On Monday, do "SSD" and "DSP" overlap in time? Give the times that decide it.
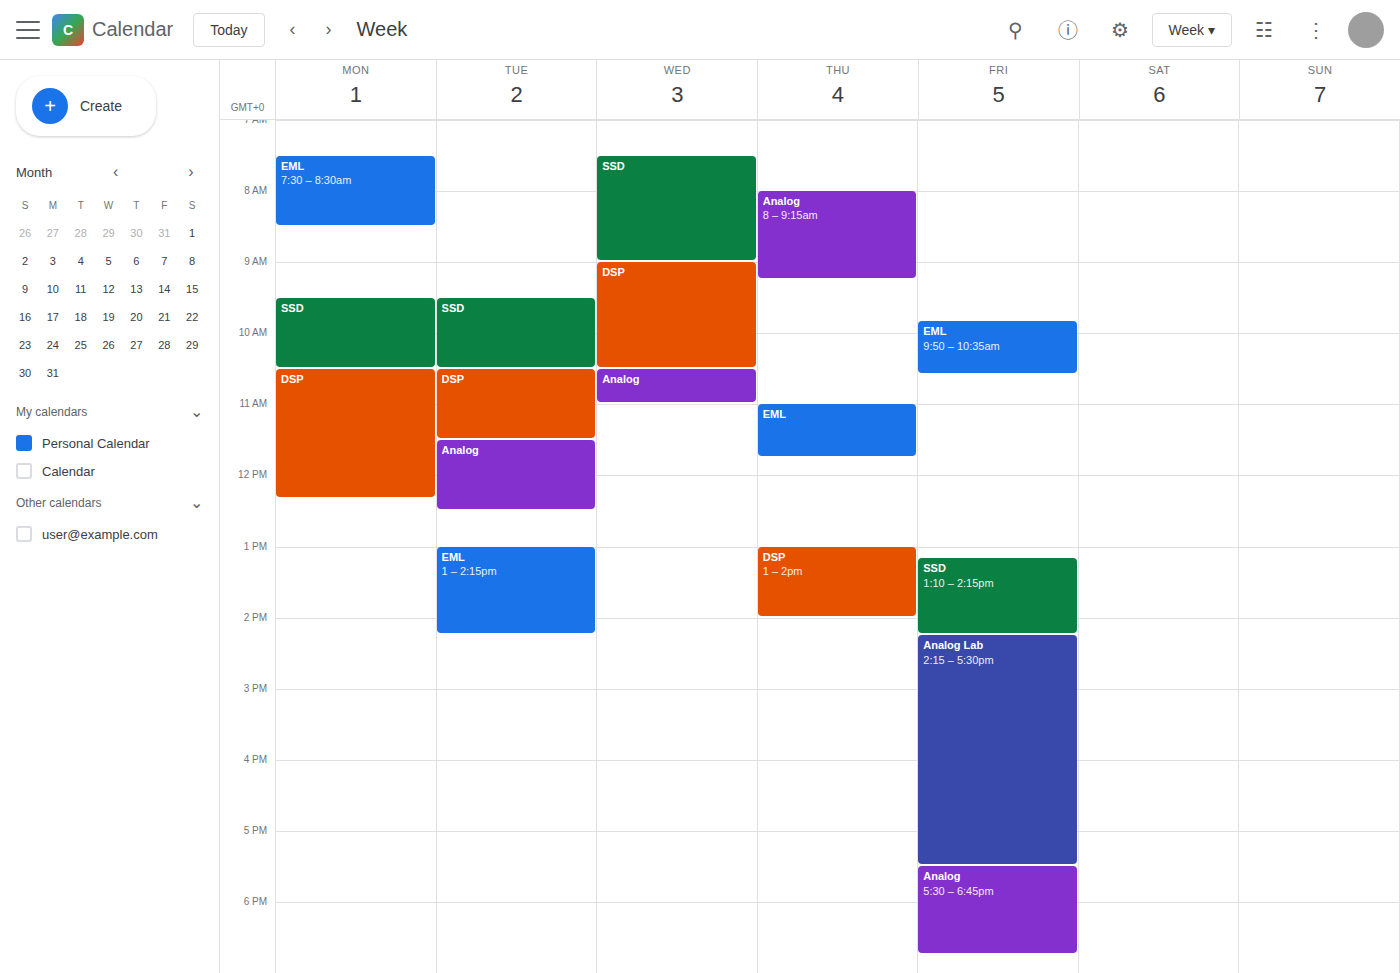
"SSD" ends at 10:30 AM, exactly when "DSP" starts -- they touch but do not overlap.